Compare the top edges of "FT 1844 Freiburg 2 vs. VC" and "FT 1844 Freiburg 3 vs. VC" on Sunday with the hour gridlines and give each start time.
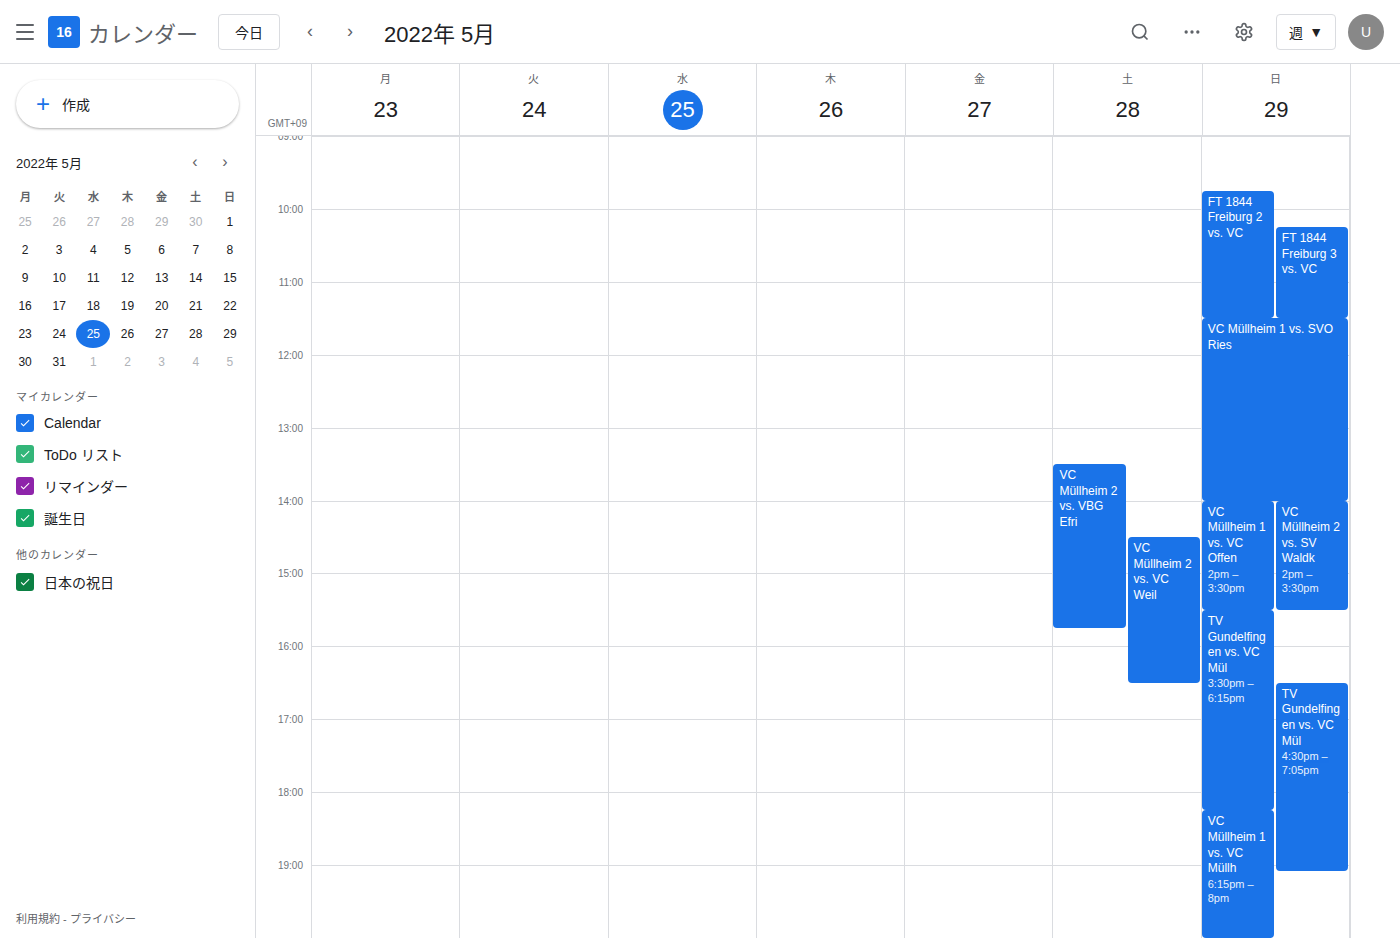
"FT 1844 Freiburg 2 vs. VC": 9:45 AM, neither: three quarters of the way from the 9 AM line to the 10 AM line. "FT 1844 Freiburg 3 vs. VC": 10:15 AM, neither: a quarter of the way from the 10 AM line to the 11 AM line.